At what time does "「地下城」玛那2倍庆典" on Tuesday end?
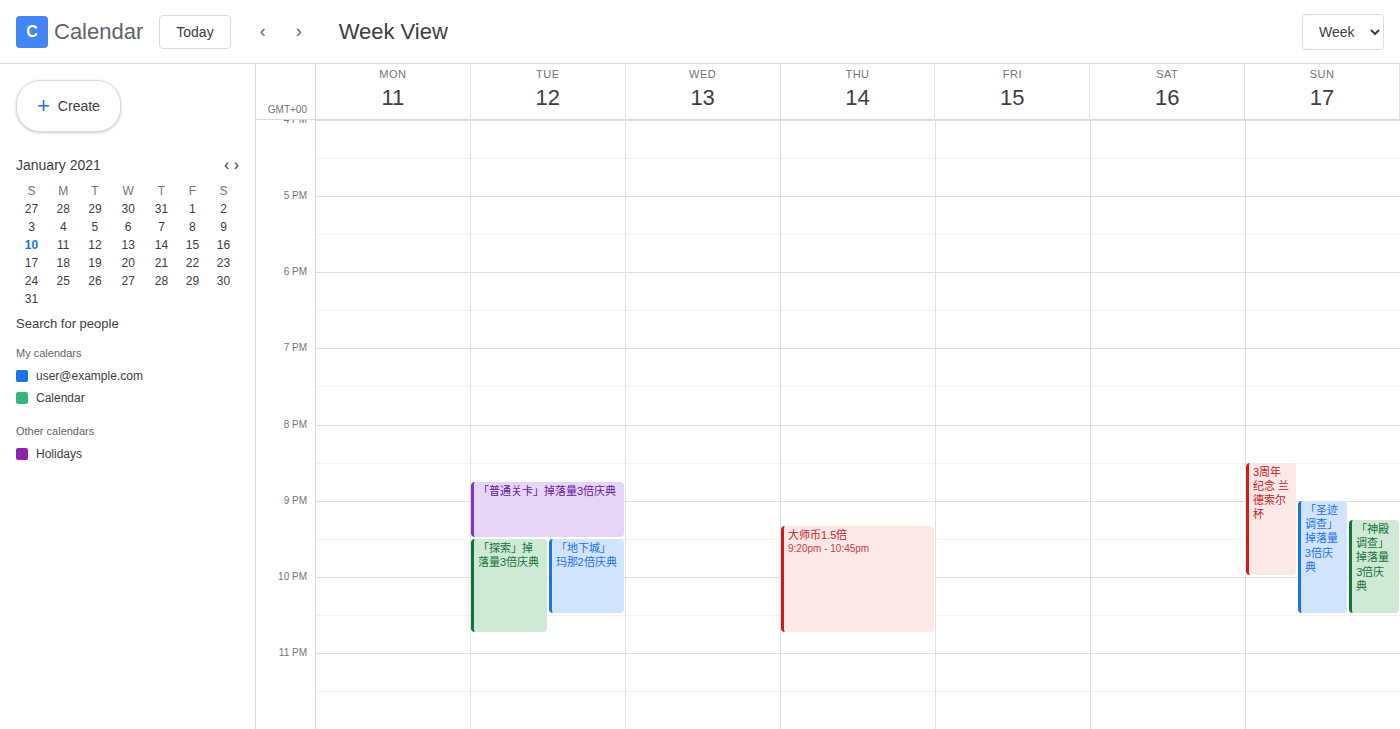
10:30 PM